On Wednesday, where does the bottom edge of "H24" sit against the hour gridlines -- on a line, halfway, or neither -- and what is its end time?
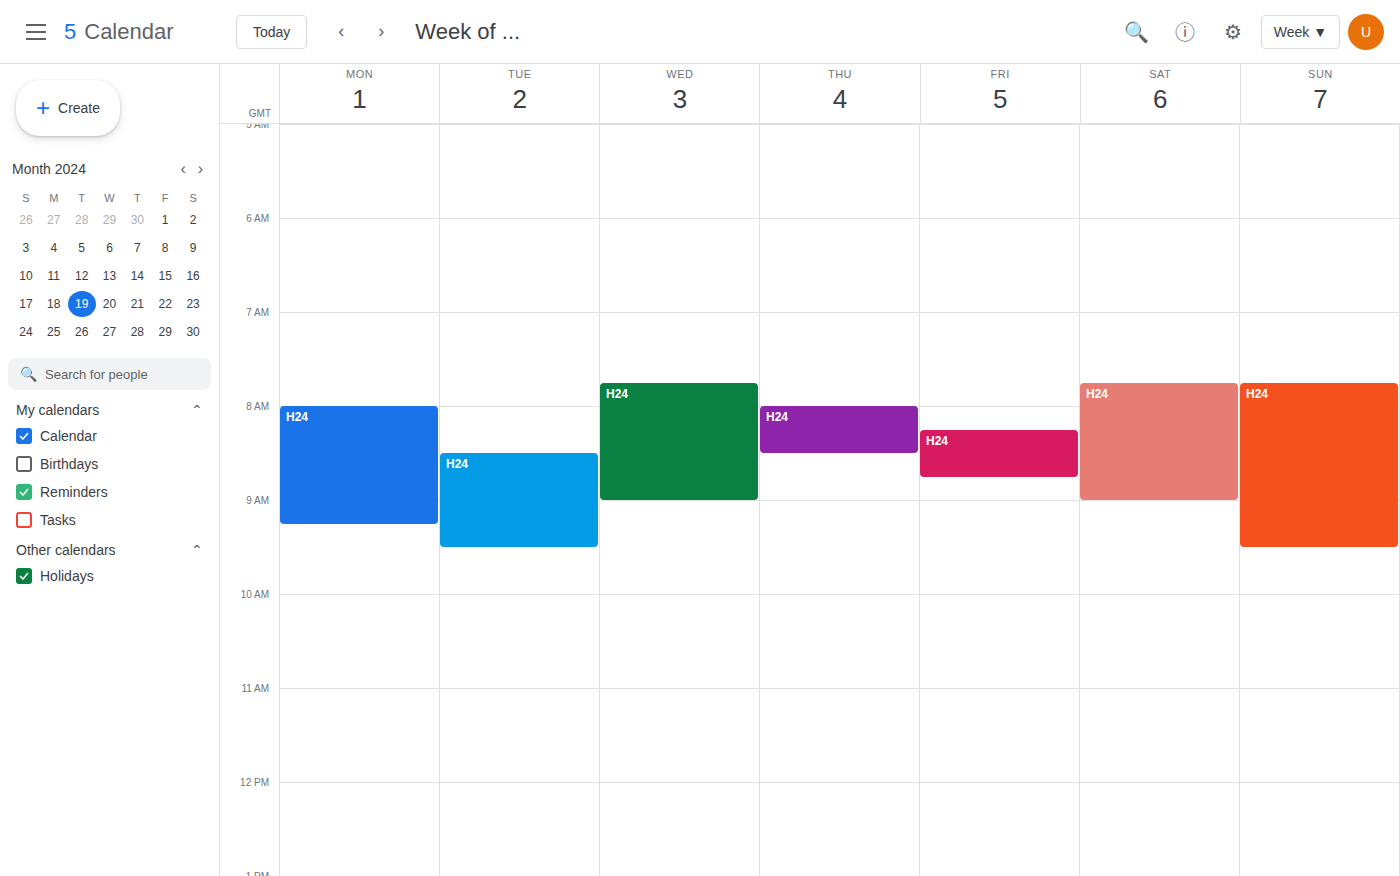
09:00 -- exactly on the 09:00 line.